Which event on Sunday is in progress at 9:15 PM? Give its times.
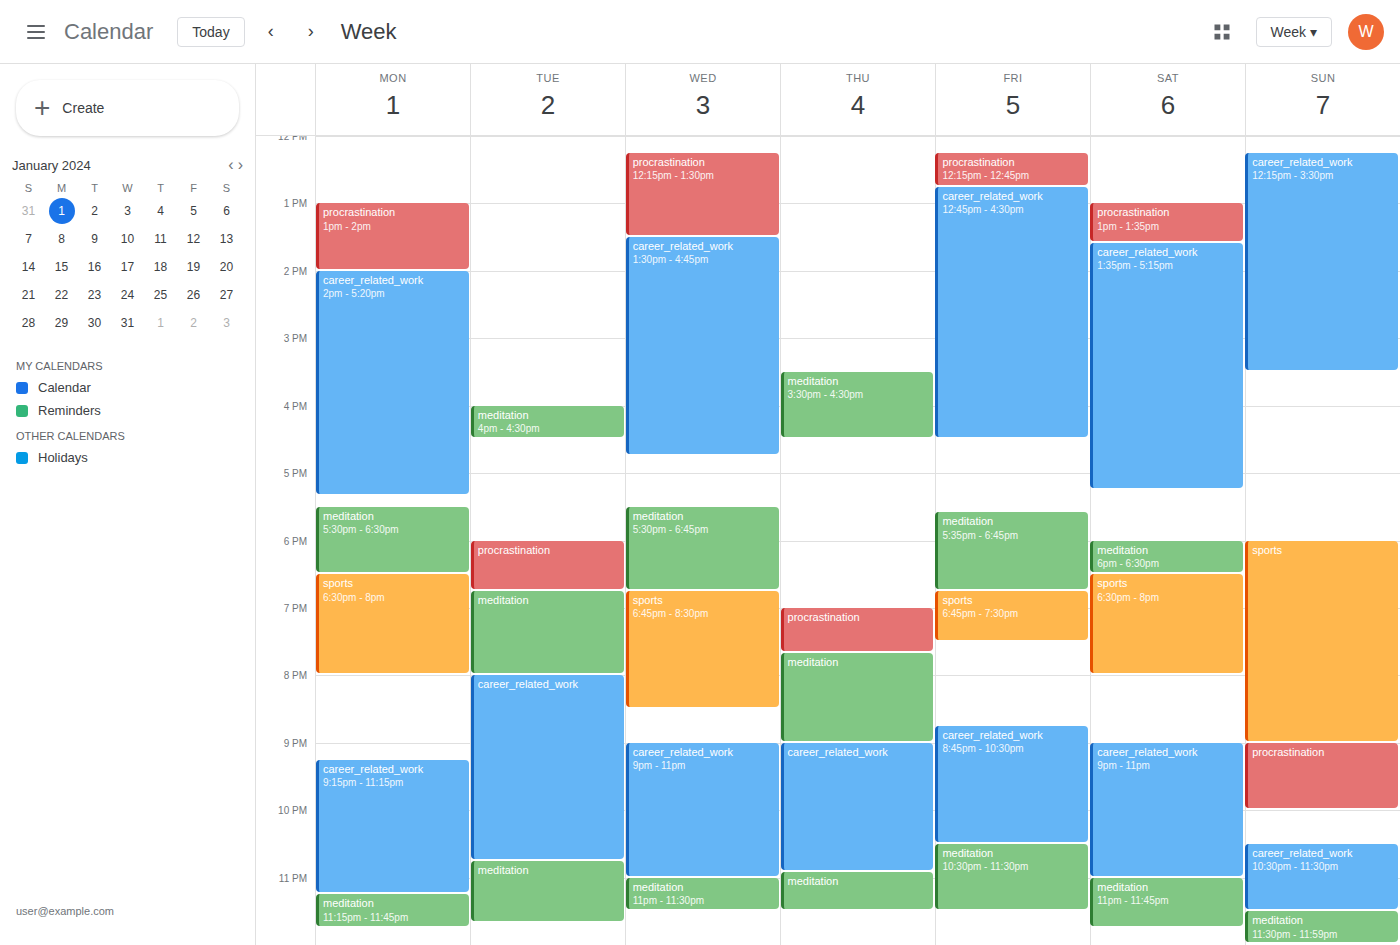
"procrastination", 9:00 PM to 10:00 PM